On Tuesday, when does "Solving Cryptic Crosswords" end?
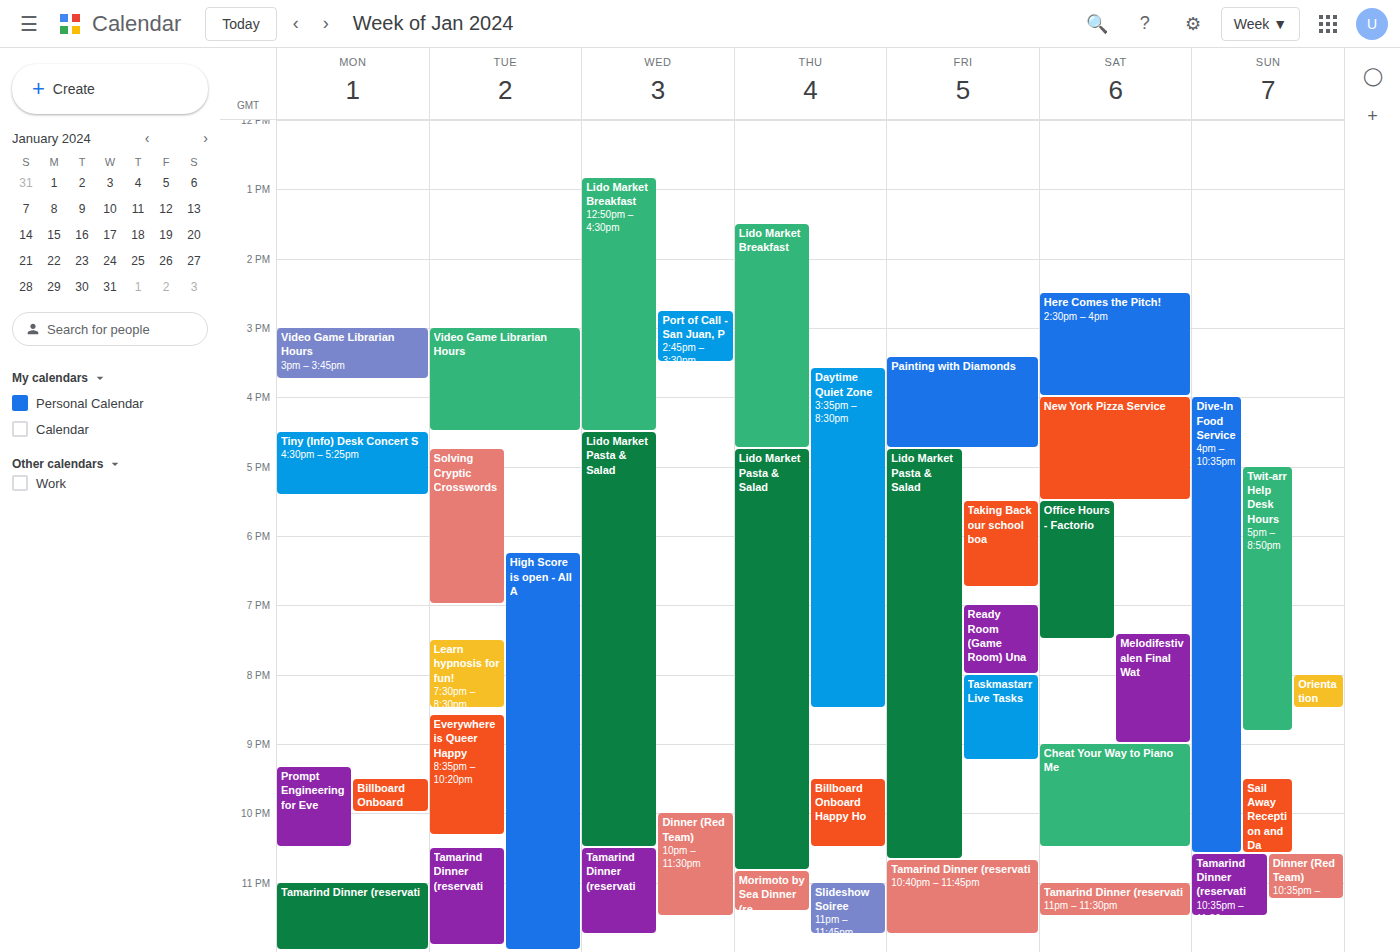
7:00 PM